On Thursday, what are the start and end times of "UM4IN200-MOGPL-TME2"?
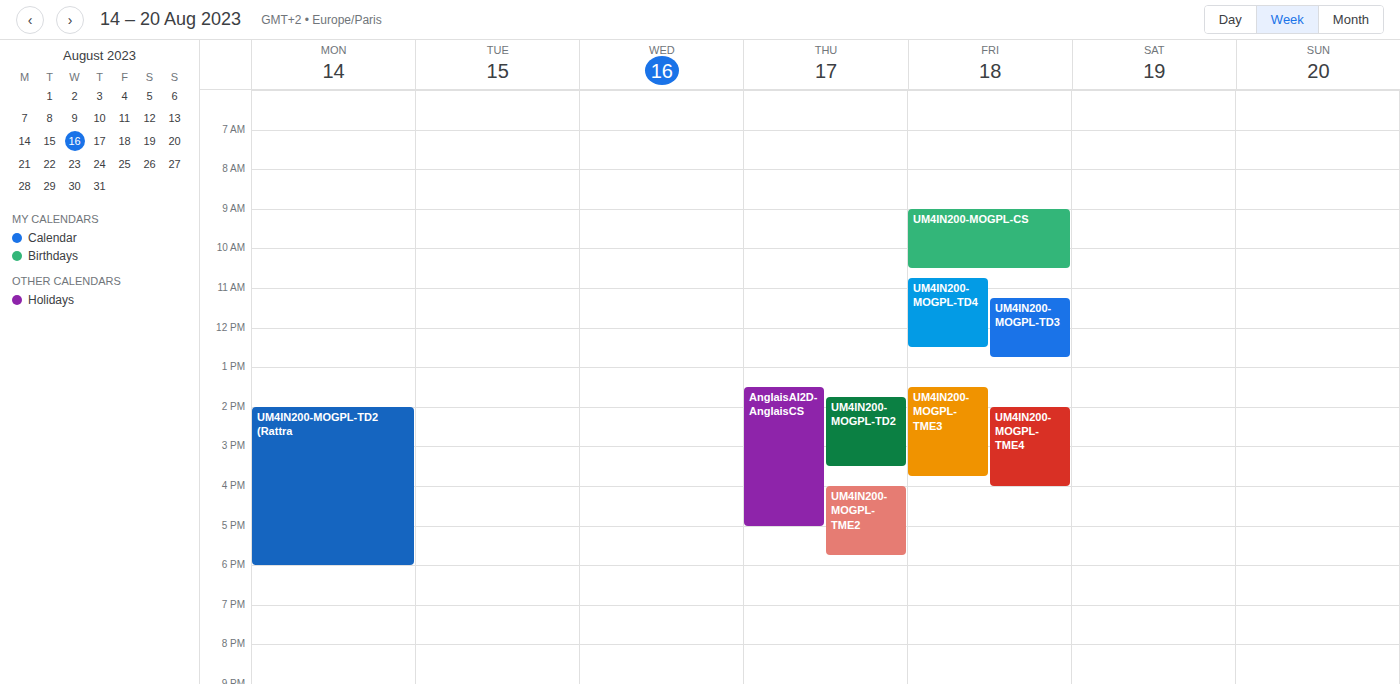
4:00 PM to 5:45 PM